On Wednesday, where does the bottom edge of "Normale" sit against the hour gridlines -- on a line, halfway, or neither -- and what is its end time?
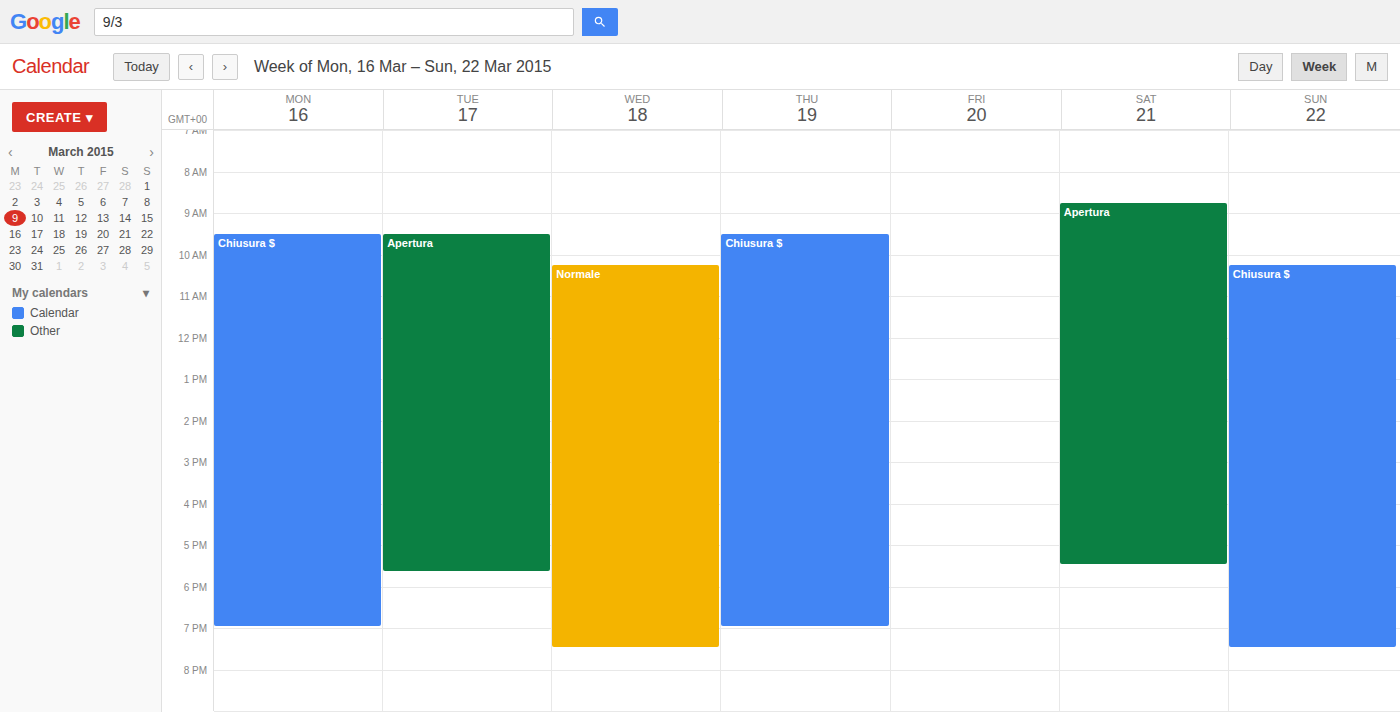
7:30 PM -- halfway between the 7 PM and 8 PM lines.